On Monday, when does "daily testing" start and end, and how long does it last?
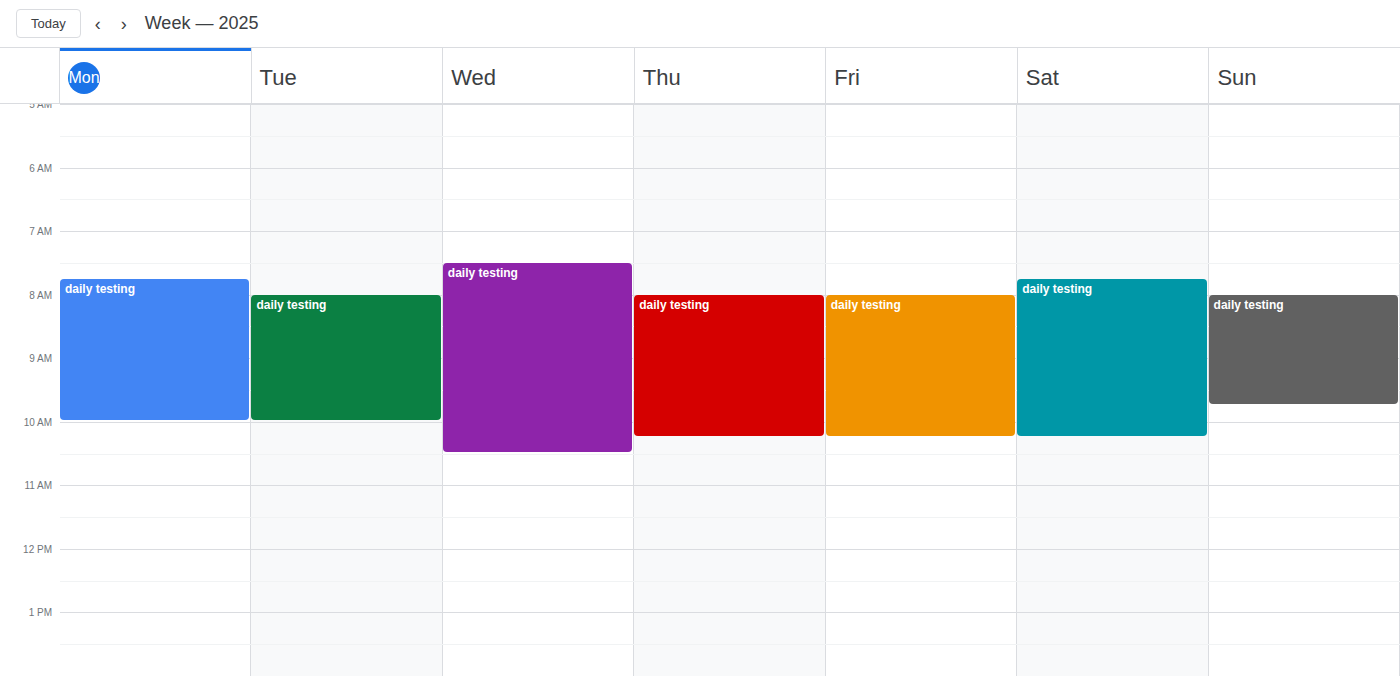
7:45 AM to 10:00 AM, 2 hours 15 minutes